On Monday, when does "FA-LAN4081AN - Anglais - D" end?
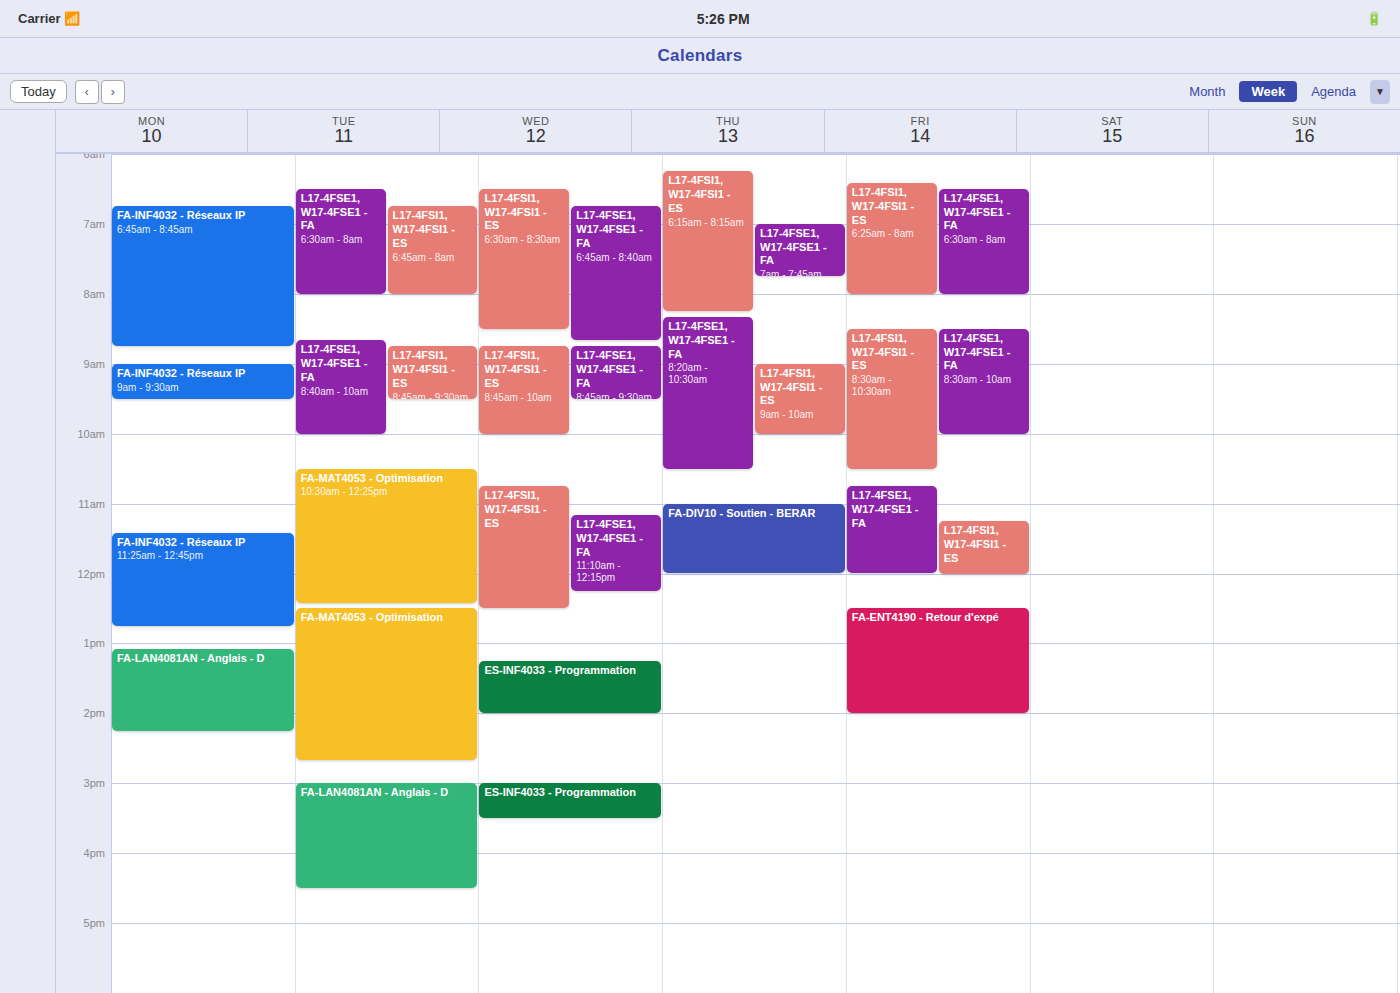
2:15 PM